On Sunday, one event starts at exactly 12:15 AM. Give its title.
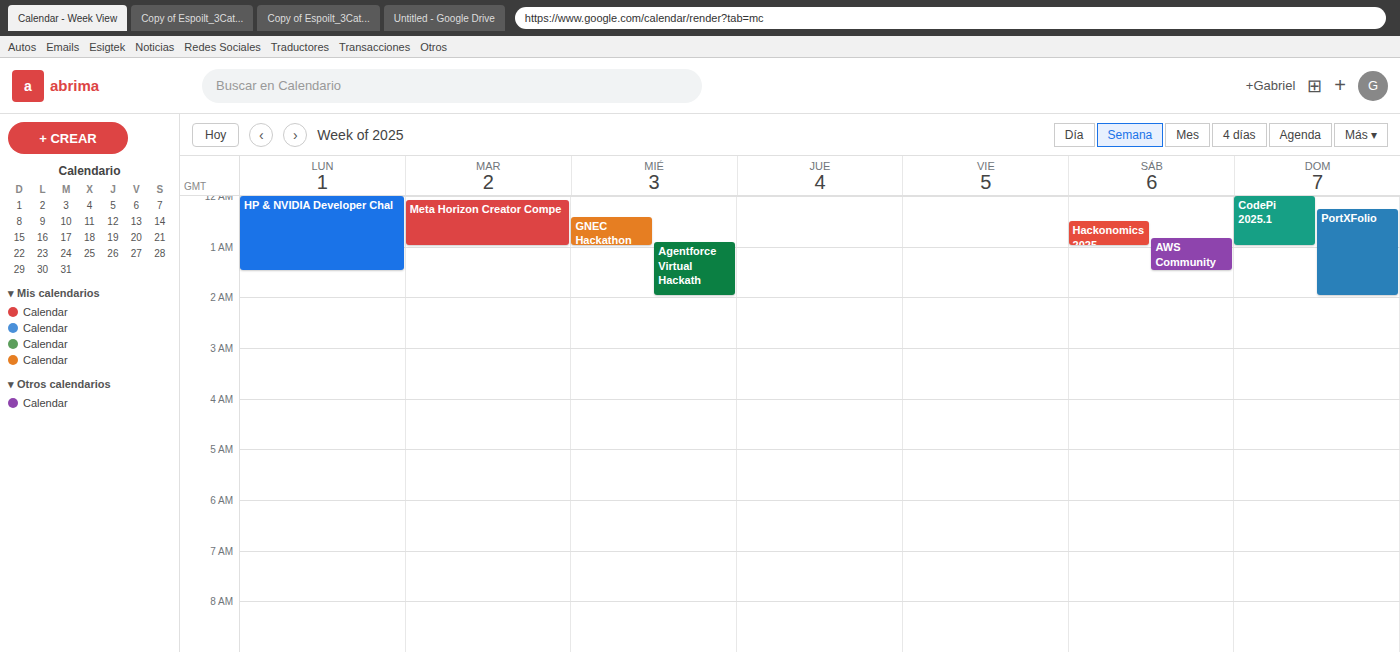
"PortXFolio"